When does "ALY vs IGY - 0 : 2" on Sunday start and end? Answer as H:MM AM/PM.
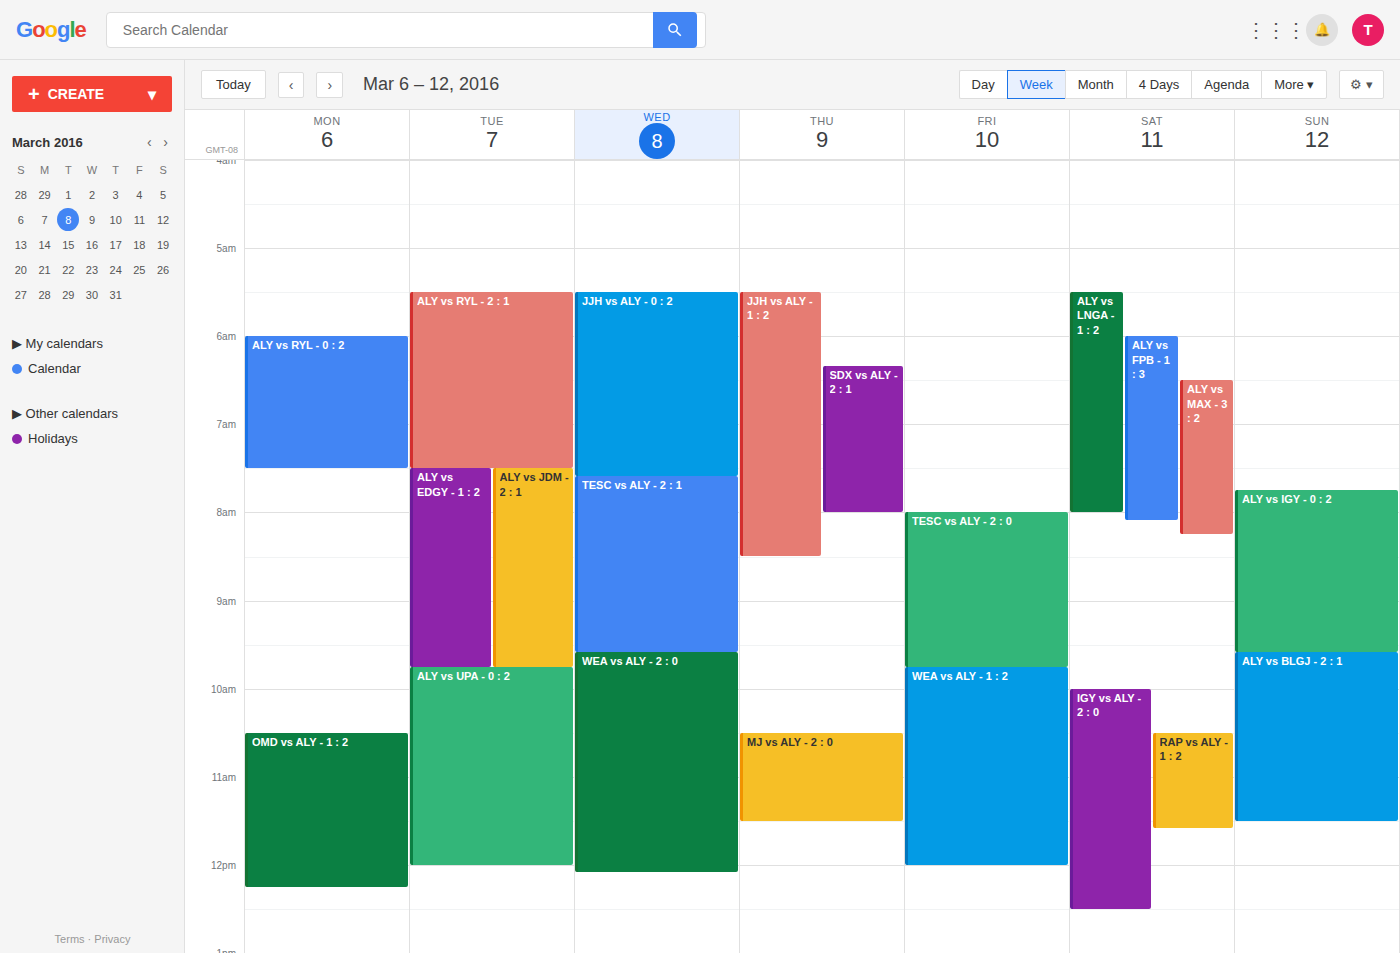
7:45 AM to 9:35 AM